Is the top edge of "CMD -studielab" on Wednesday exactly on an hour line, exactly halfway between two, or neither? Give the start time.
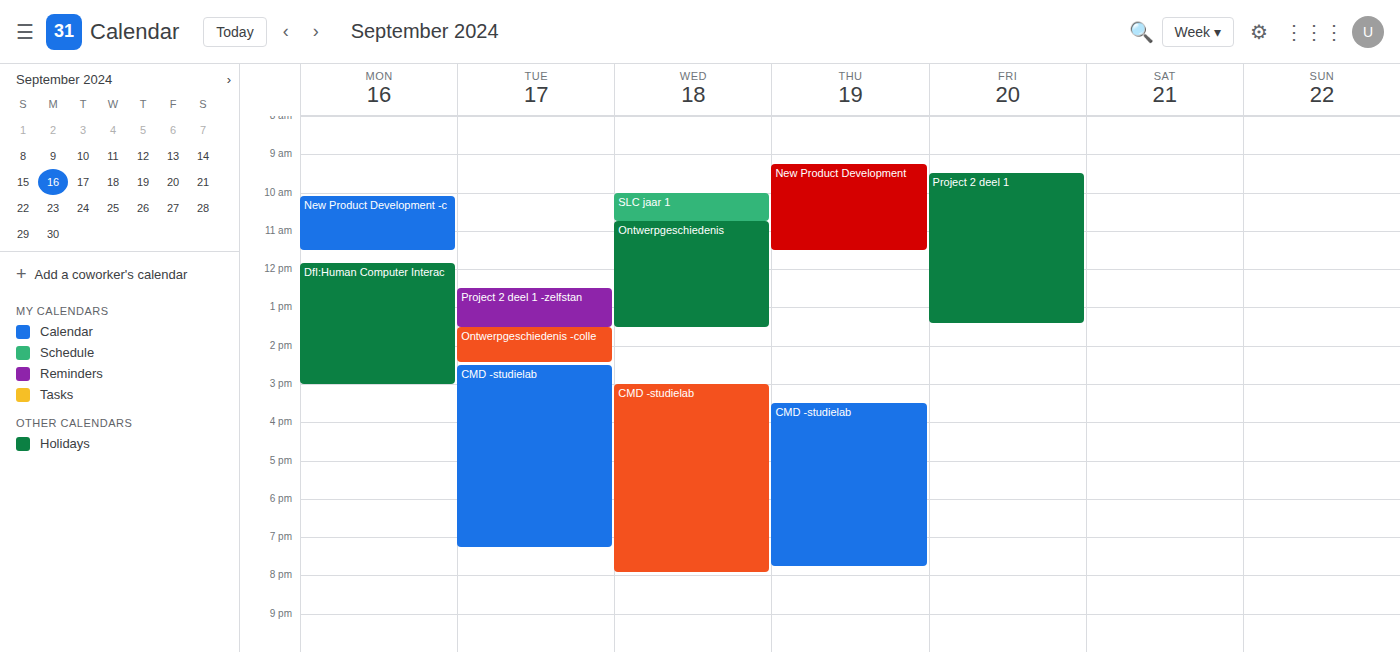
3:00 PM -- exactly on the 3 PM line.